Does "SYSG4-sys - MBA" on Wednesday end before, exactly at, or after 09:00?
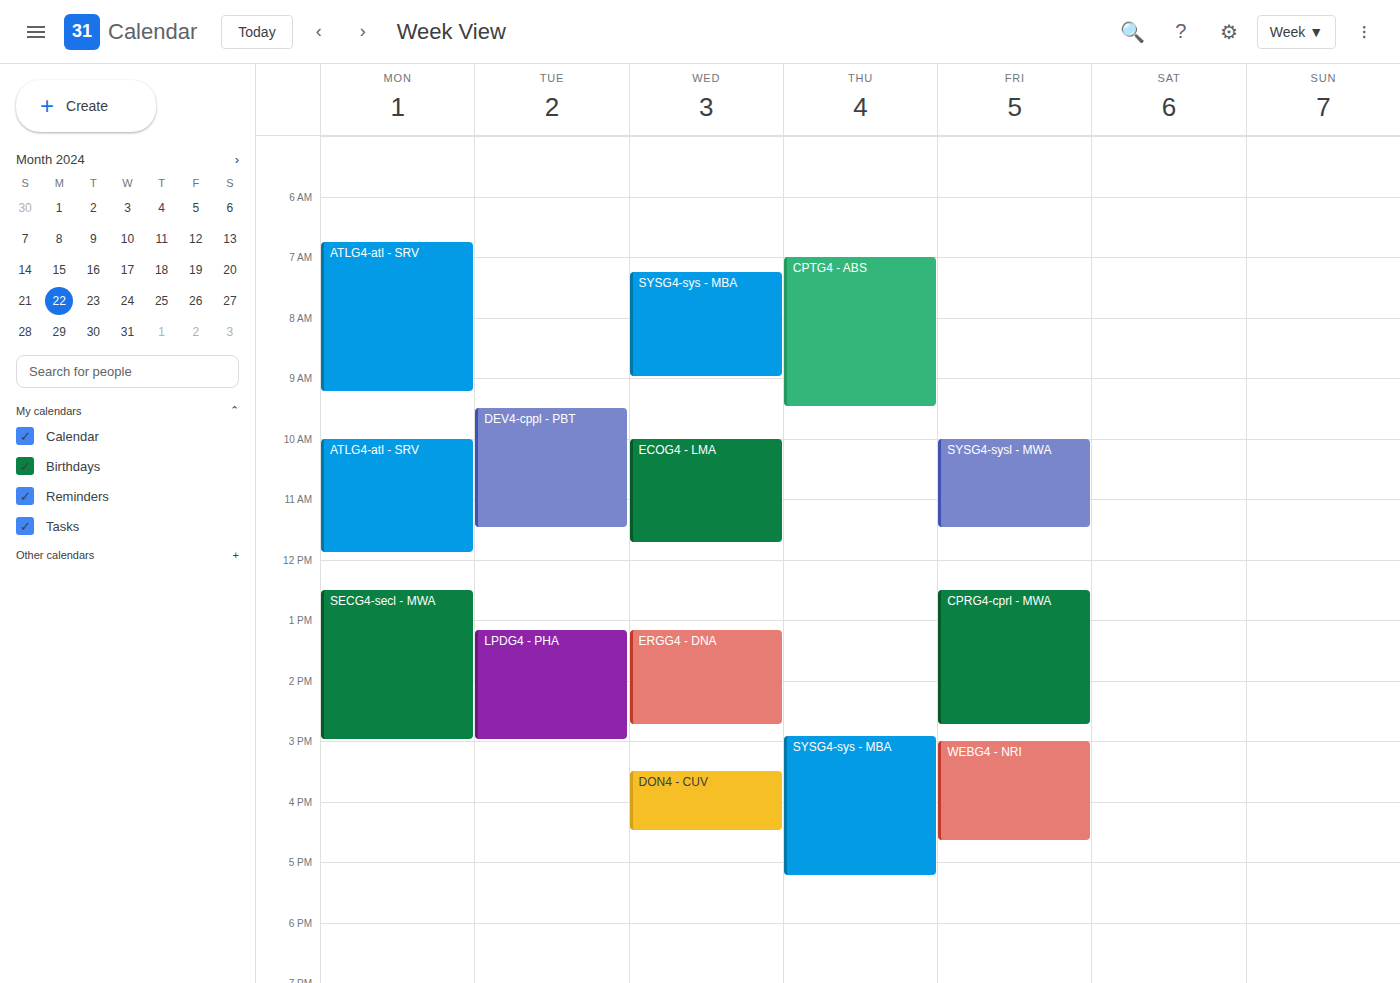
09:00 -- exactly at 09:00, on the 09:00 line.